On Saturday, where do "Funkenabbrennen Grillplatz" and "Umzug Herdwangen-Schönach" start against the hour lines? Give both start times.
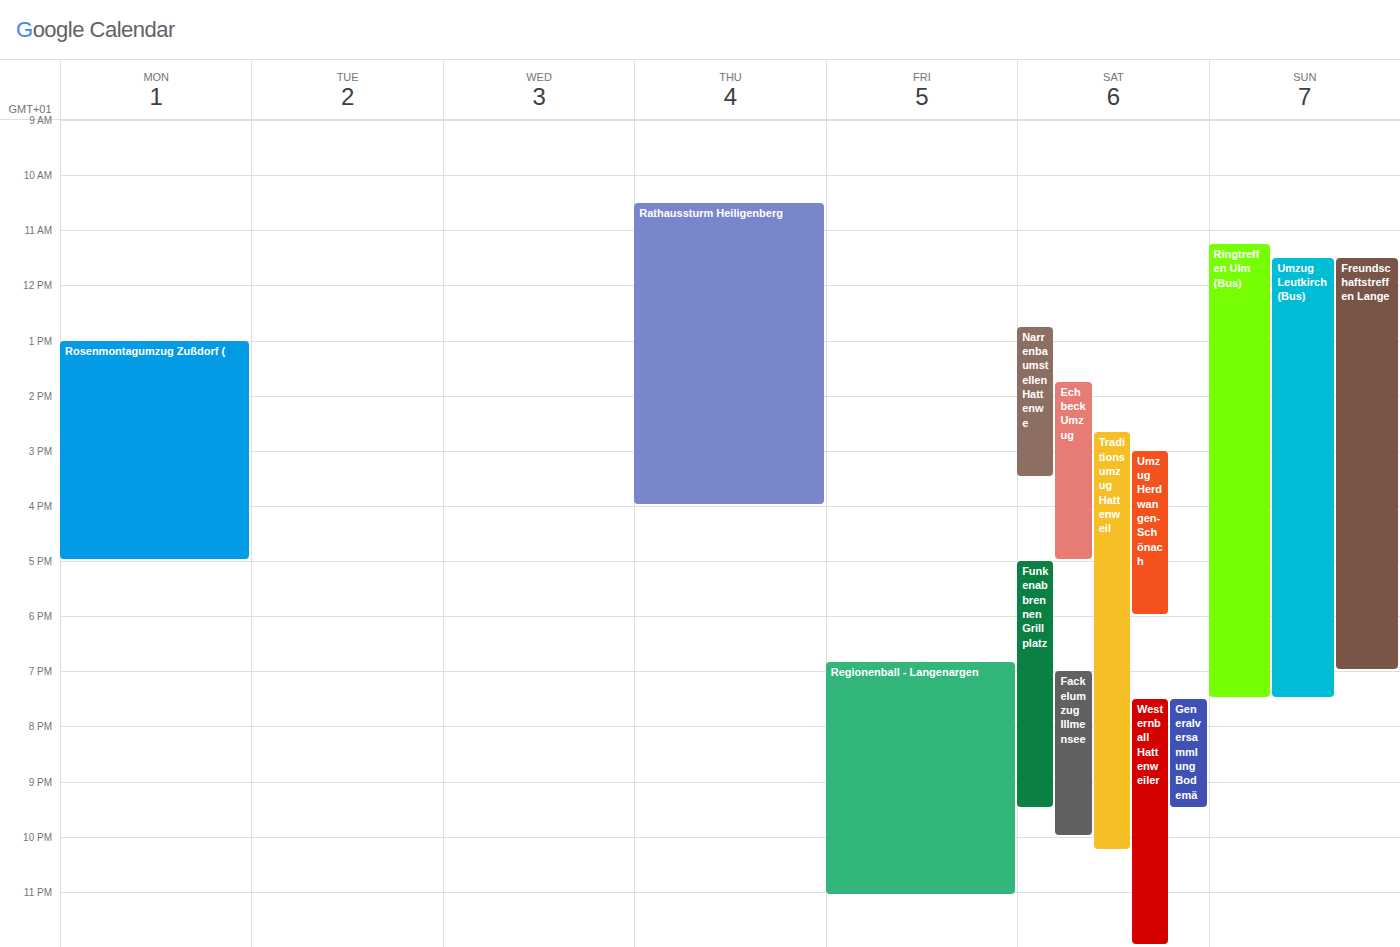
"Funkenabbrennen Grillplatz": 5:00 PM, exactly on the 5 PM line. "Umzug Herdwangen-Schönach": 3:00 PM, exactly on the 3 PM line.